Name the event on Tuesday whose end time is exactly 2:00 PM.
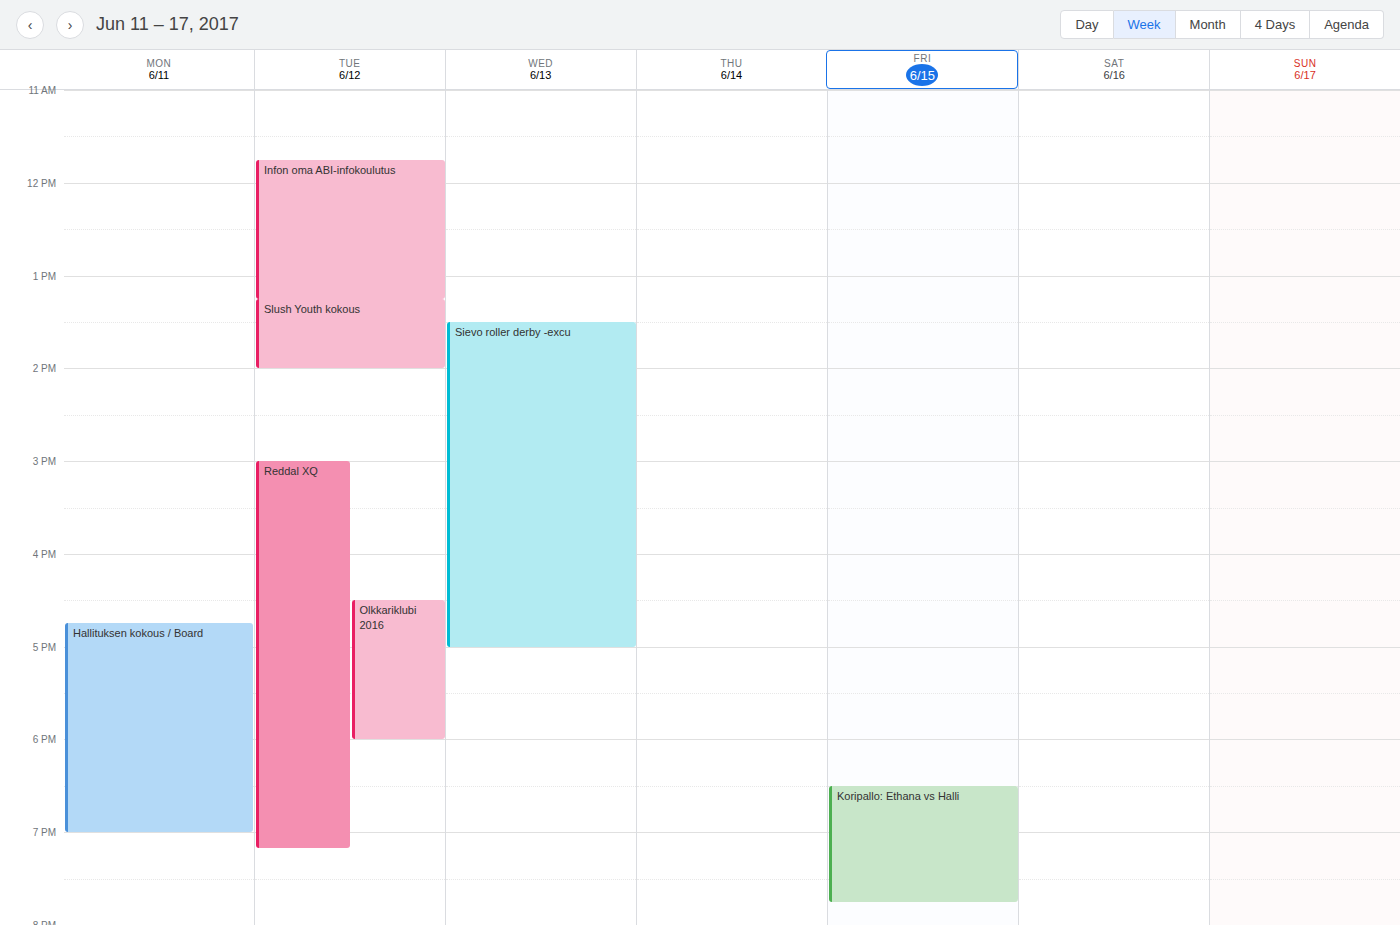
"Slush Youth kokous"